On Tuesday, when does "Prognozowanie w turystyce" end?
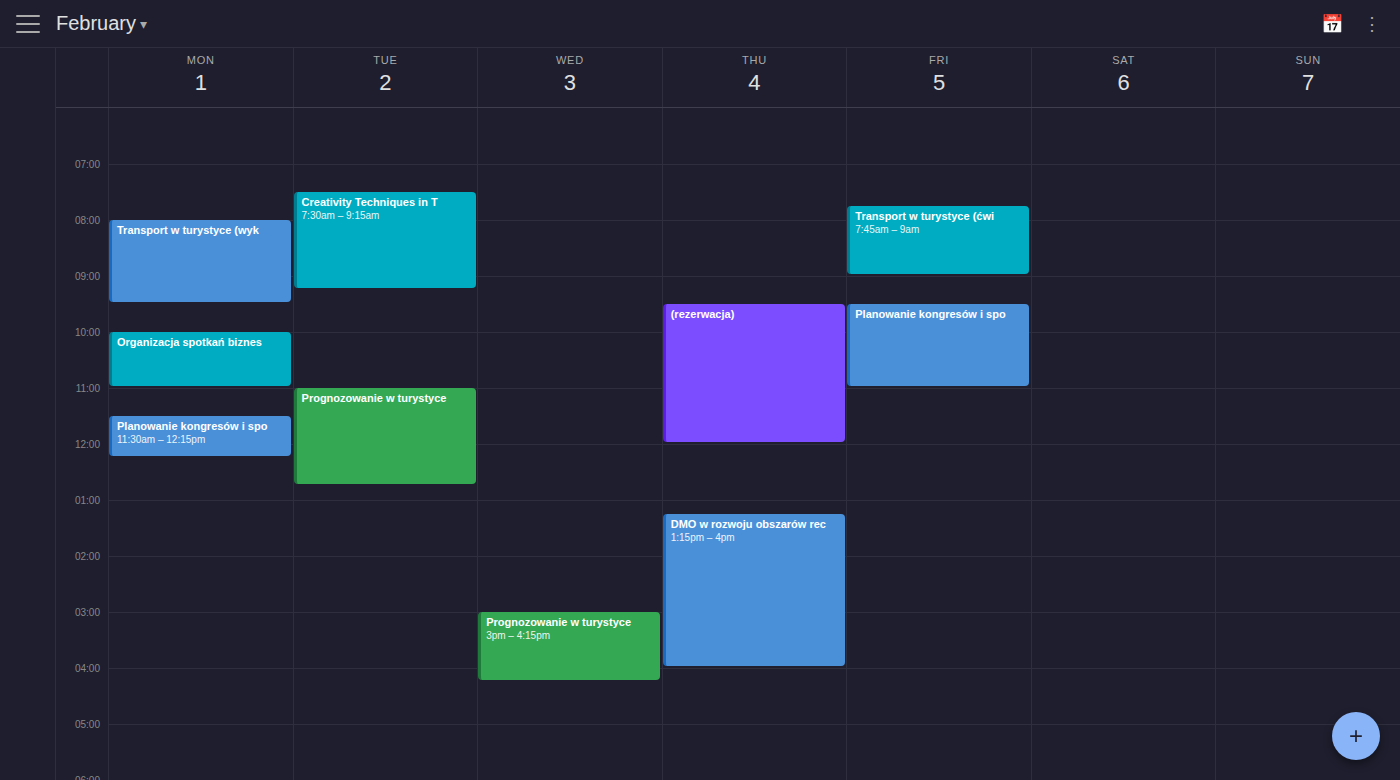
12:45 PM